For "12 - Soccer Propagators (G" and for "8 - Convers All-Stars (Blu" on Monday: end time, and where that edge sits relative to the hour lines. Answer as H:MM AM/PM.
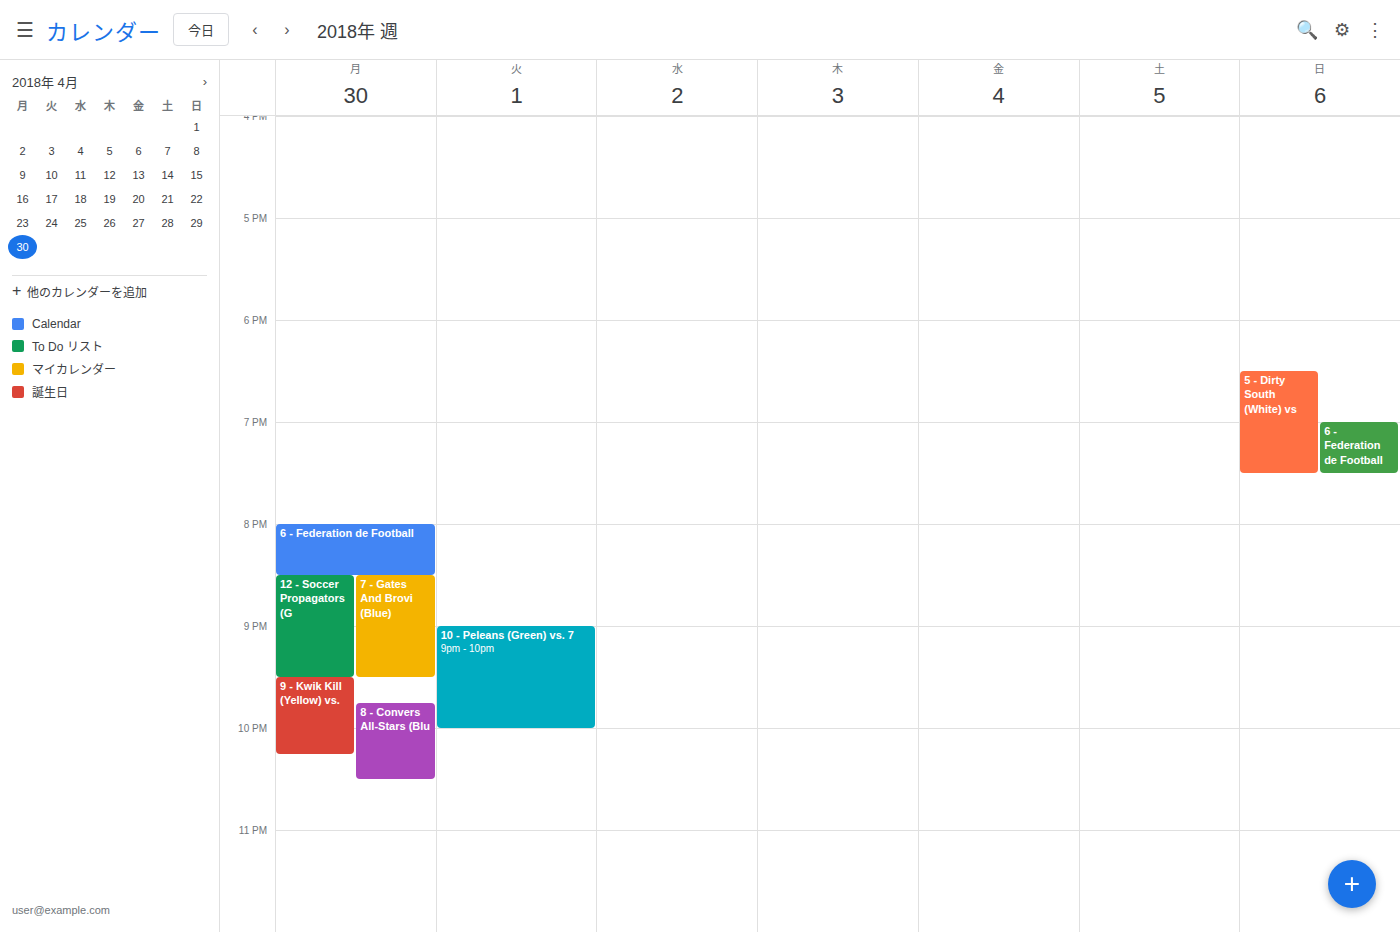
"12 - Soccer Propagators (G": 9:30 PM, halfway between the 9 PM and 10 PM lines. "8 - Convers All-Stars (Blu": 10:30 PM, halfway between the 10 PM and 11 PM lines.